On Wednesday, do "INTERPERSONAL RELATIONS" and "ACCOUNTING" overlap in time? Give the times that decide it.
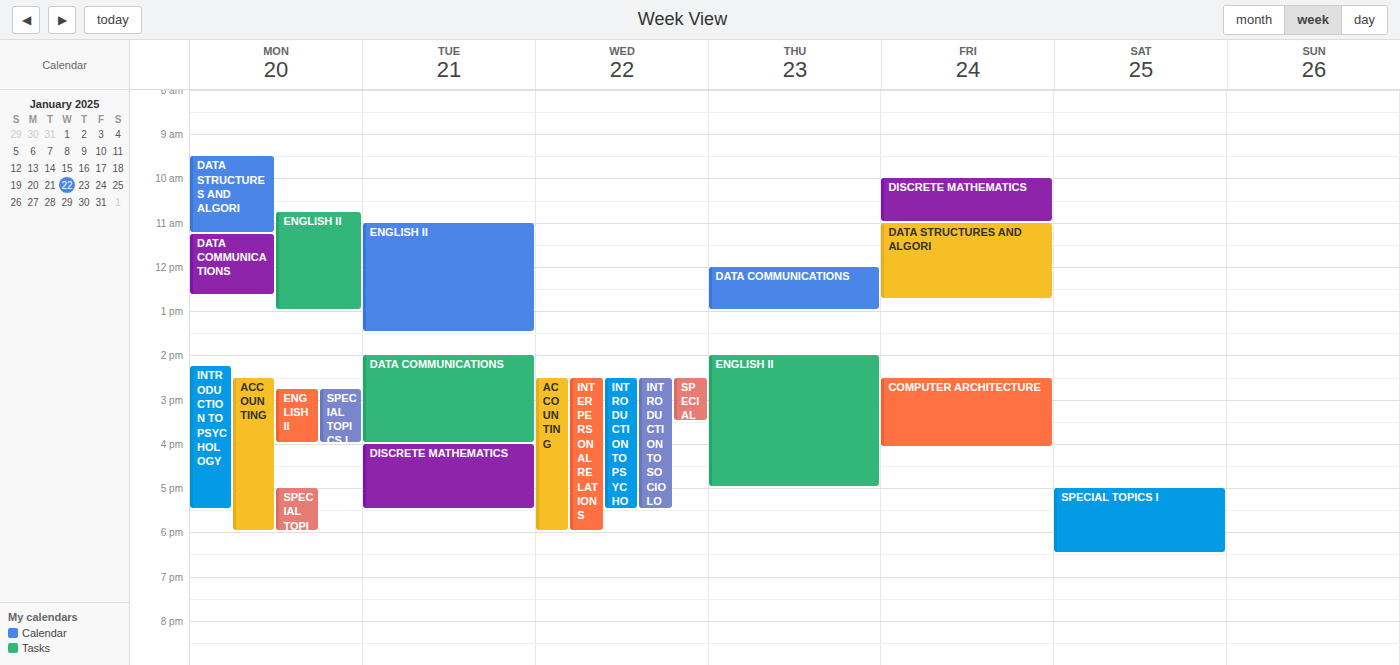
"ACCOUNTING" runs 2:30 PM to 6:00 PM, inside "INTERPERSONAL RELATIONS" -- they overlap.